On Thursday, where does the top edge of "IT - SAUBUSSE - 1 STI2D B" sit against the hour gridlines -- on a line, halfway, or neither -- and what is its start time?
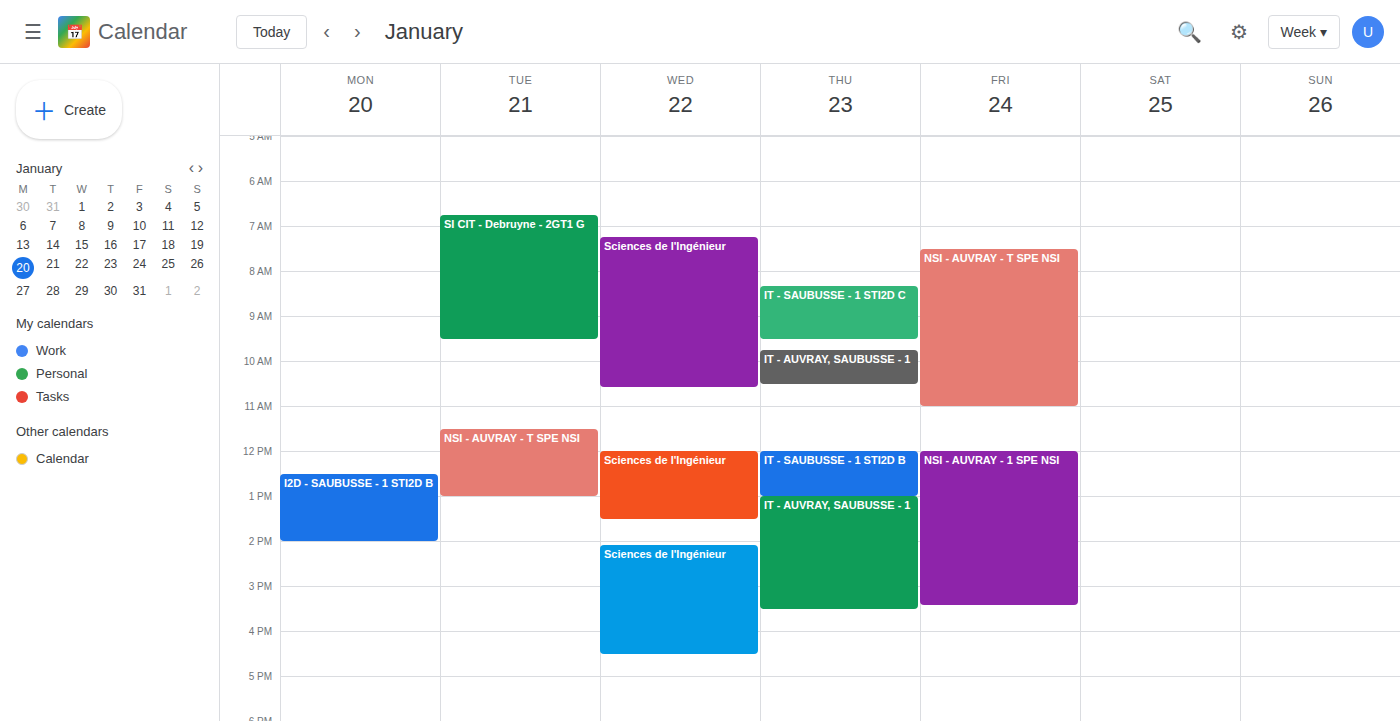
12:00 PM -- exactly on the 12 PM line.